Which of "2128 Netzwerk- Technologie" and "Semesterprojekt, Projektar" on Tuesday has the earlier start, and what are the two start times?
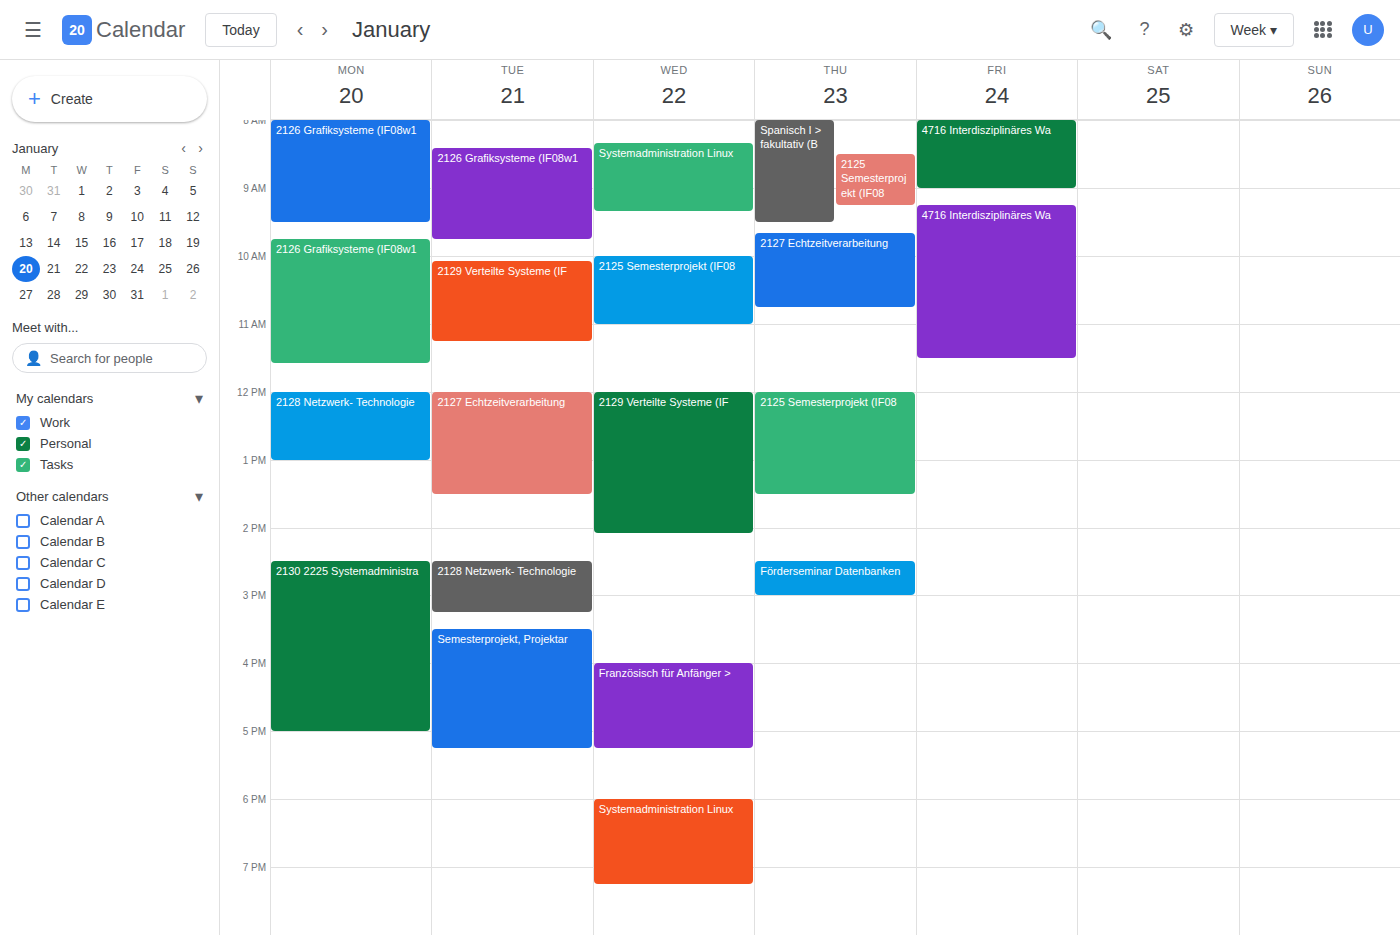
"2128 Netzwerk- Technologie" 14:30; "Semesterprojekt, Projektar" 15:30.